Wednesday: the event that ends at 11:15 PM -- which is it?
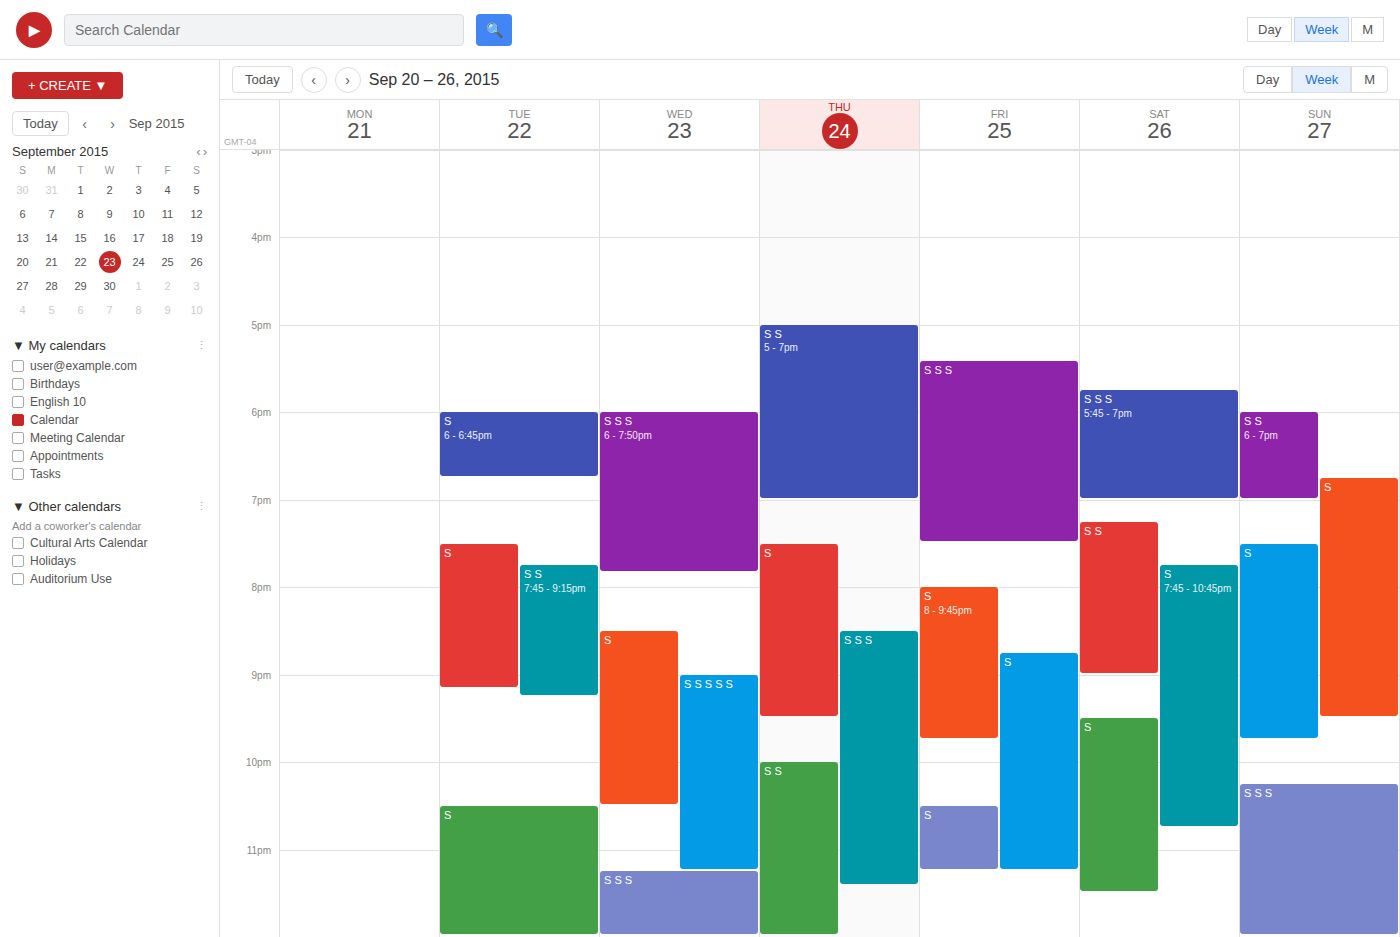
"S S S S S"